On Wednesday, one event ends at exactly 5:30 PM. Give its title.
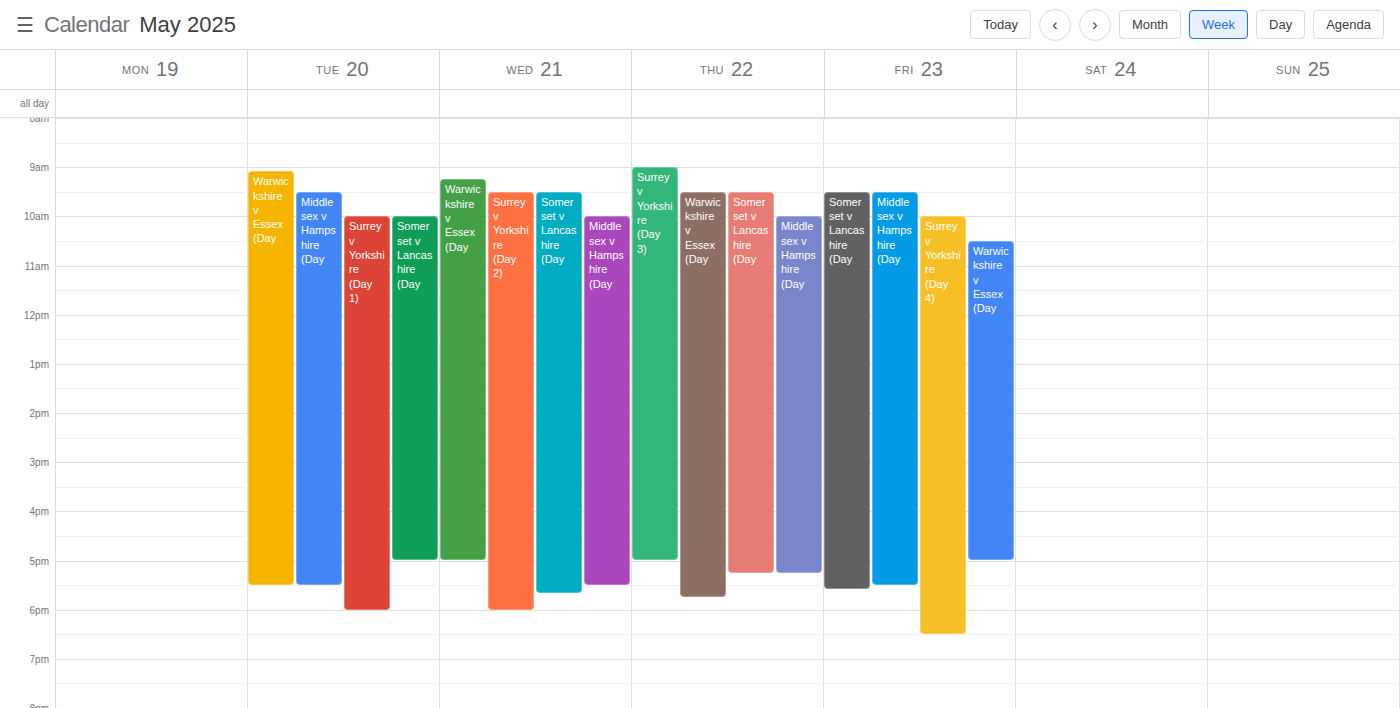
"Middlesex v Hampshire (Day"